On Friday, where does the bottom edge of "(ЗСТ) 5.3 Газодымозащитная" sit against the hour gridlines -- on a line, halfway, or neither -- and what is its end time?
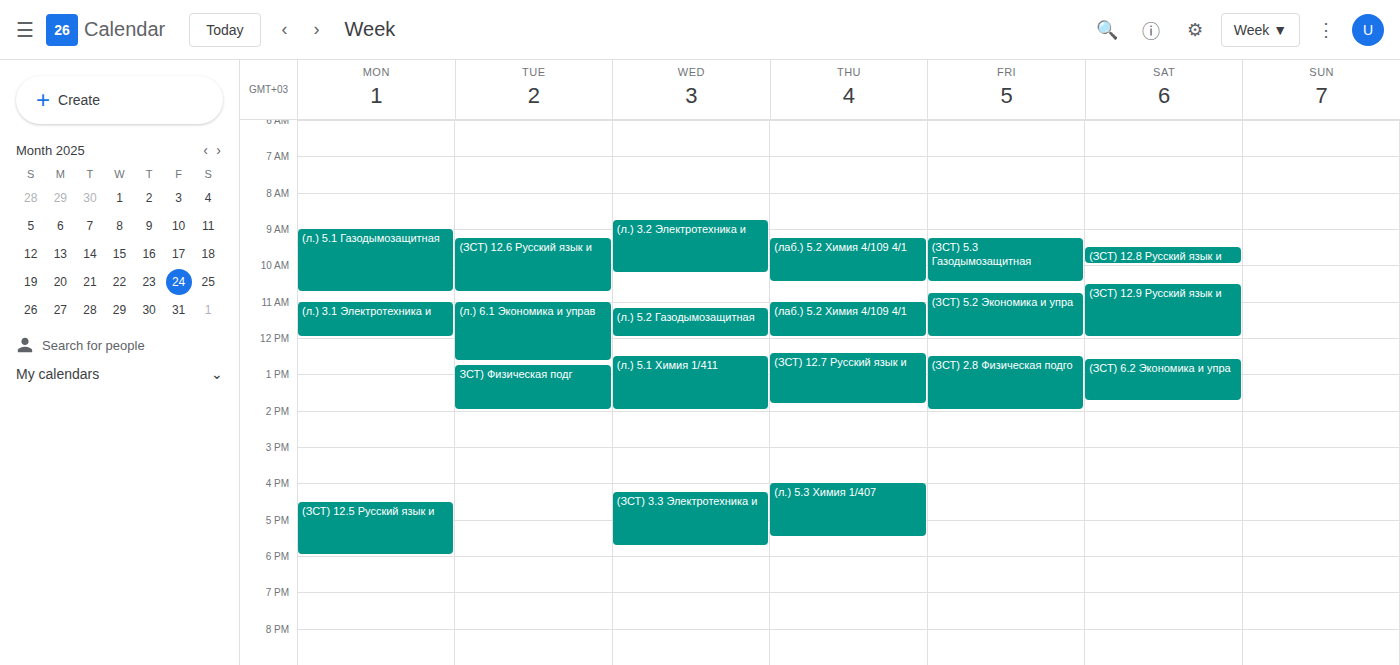
10:30 AM -- halfway between the 10 AM and 11 AM lines.